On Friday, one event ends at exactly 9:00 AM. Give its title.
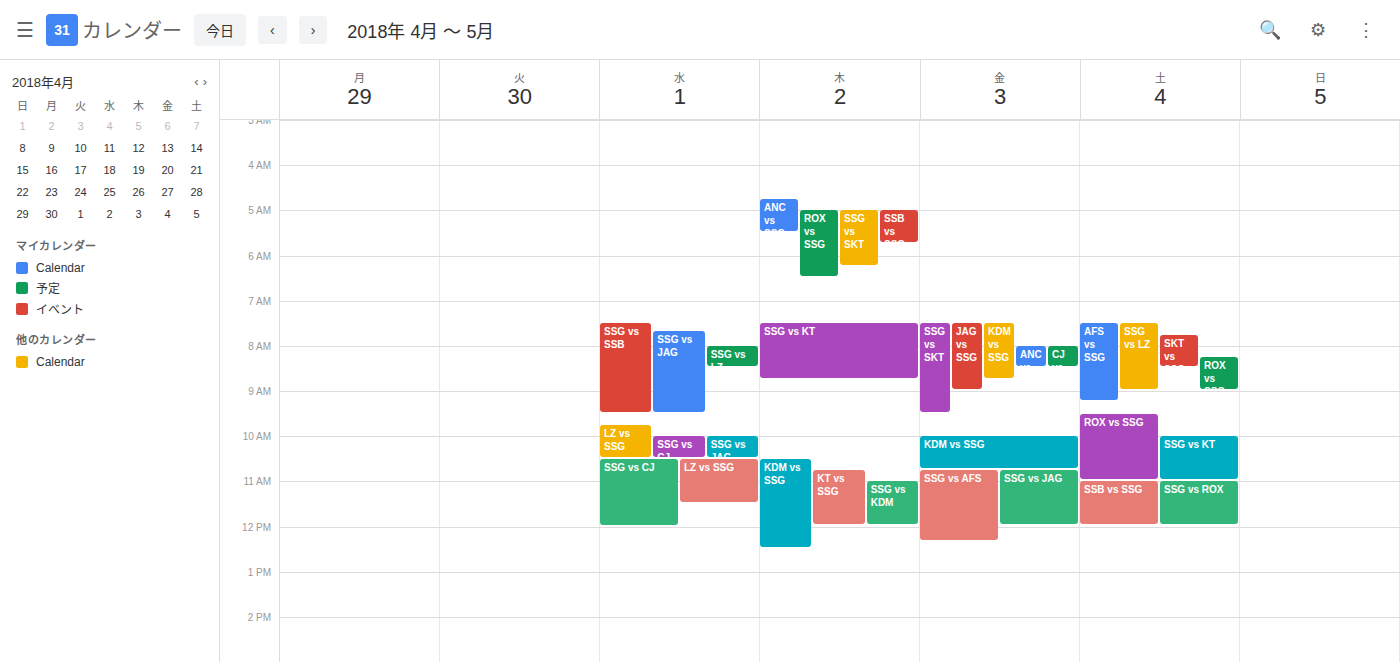
"JAG vs SSG"